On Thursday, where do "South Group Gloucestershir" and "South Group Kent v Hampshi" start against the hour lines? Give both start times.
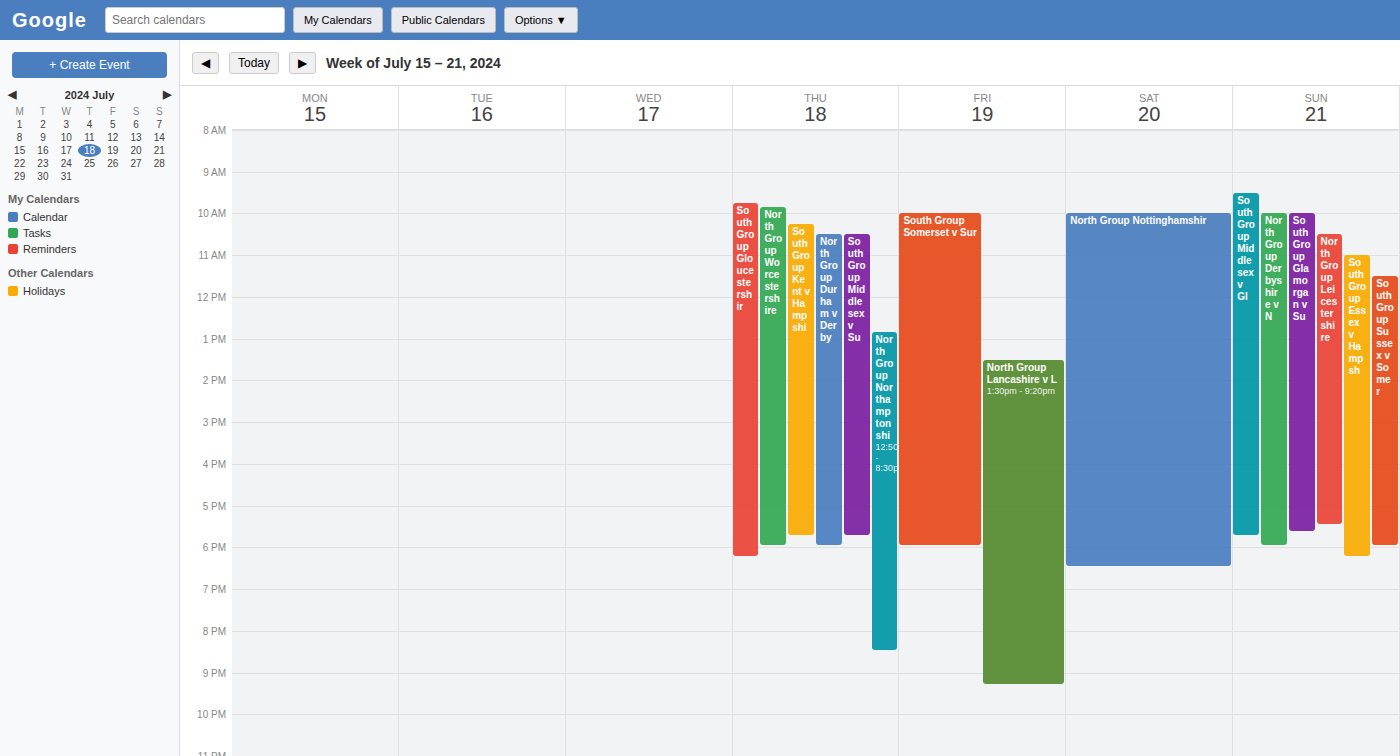
"South Group Gloucestershir": 9:45 AM, neither: three quarters of the way from the 9 AM line to the 10 AM line. "South Group Kent v Hampshi": 10:15 AM, neither: a quarter of the way from the 10 AM line to the 11 AM line.